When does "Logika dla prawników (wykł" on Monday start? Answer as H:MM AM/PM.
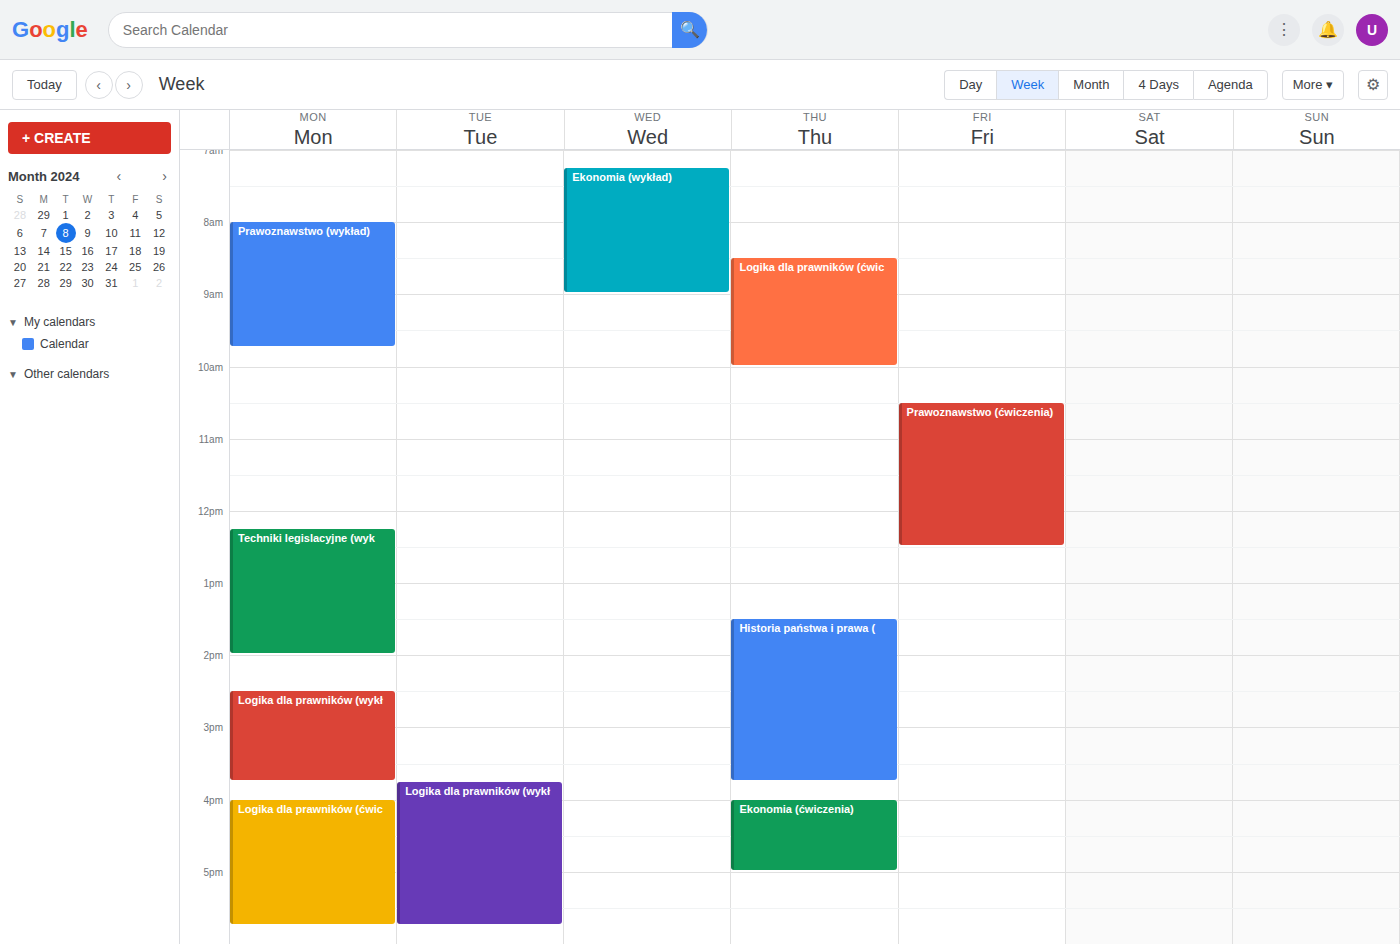
2:30 PM